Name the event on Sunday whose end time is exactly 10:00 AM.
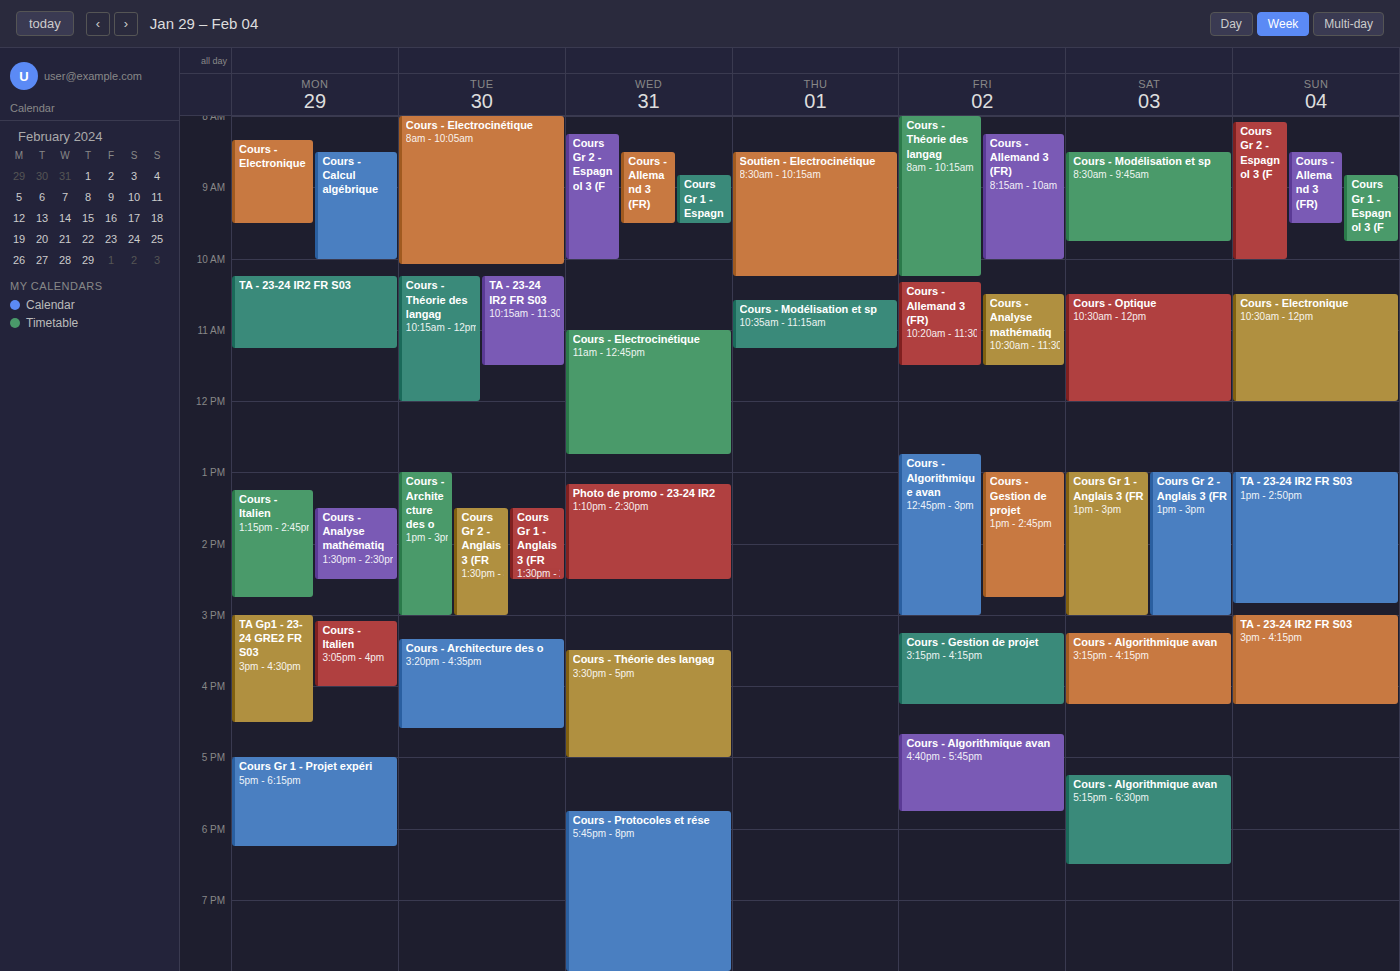
"Cours Gr 2 - Espagnol 3 (F"